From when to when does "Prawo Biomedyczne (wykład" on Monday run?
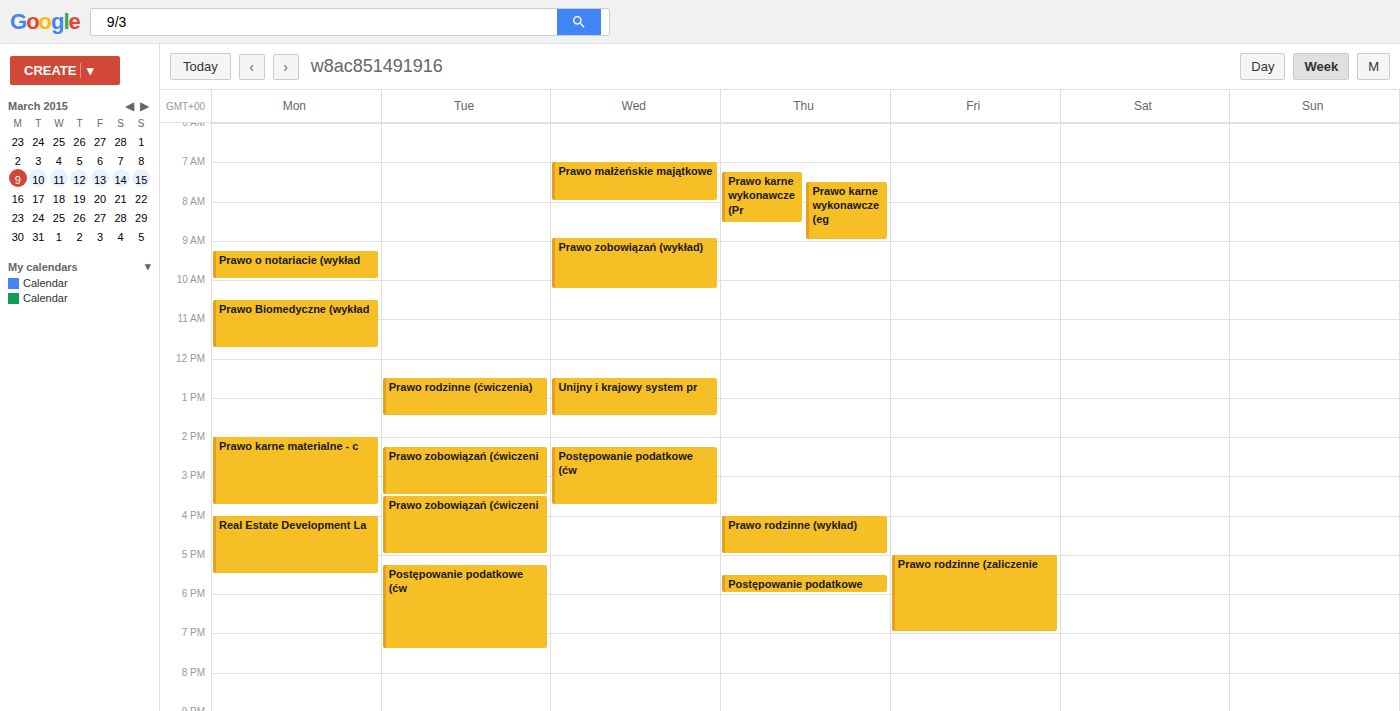
10:30 AM to 11:45 AM